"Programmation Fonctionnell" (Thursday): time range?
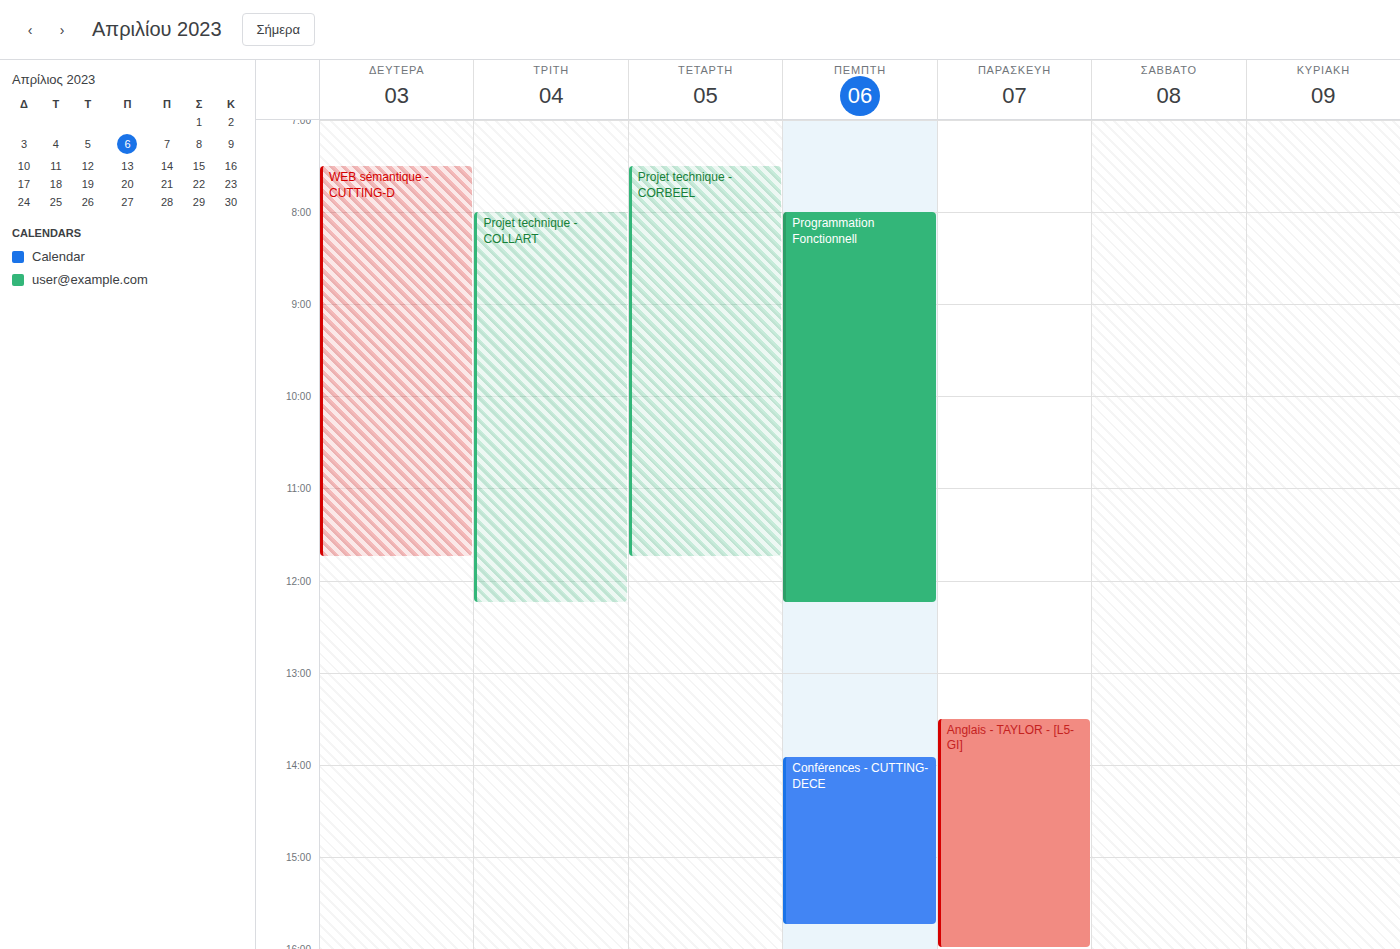
8:00 AM to 12:15 PM